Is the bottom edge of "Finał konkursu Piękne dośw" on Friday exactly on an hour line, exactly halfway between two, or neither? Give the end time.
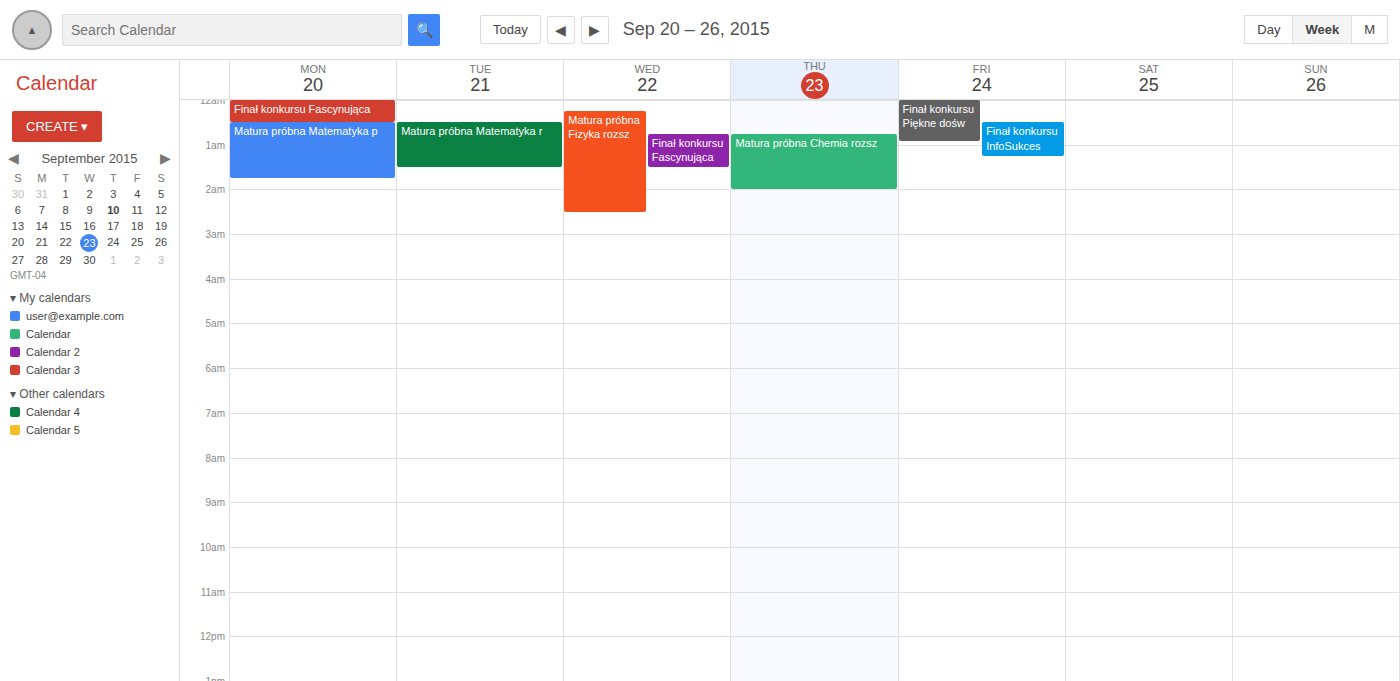
12:55 AM -- neither: 55 minutes below the 12 AM line and 5 minutes above the 1 AM line.